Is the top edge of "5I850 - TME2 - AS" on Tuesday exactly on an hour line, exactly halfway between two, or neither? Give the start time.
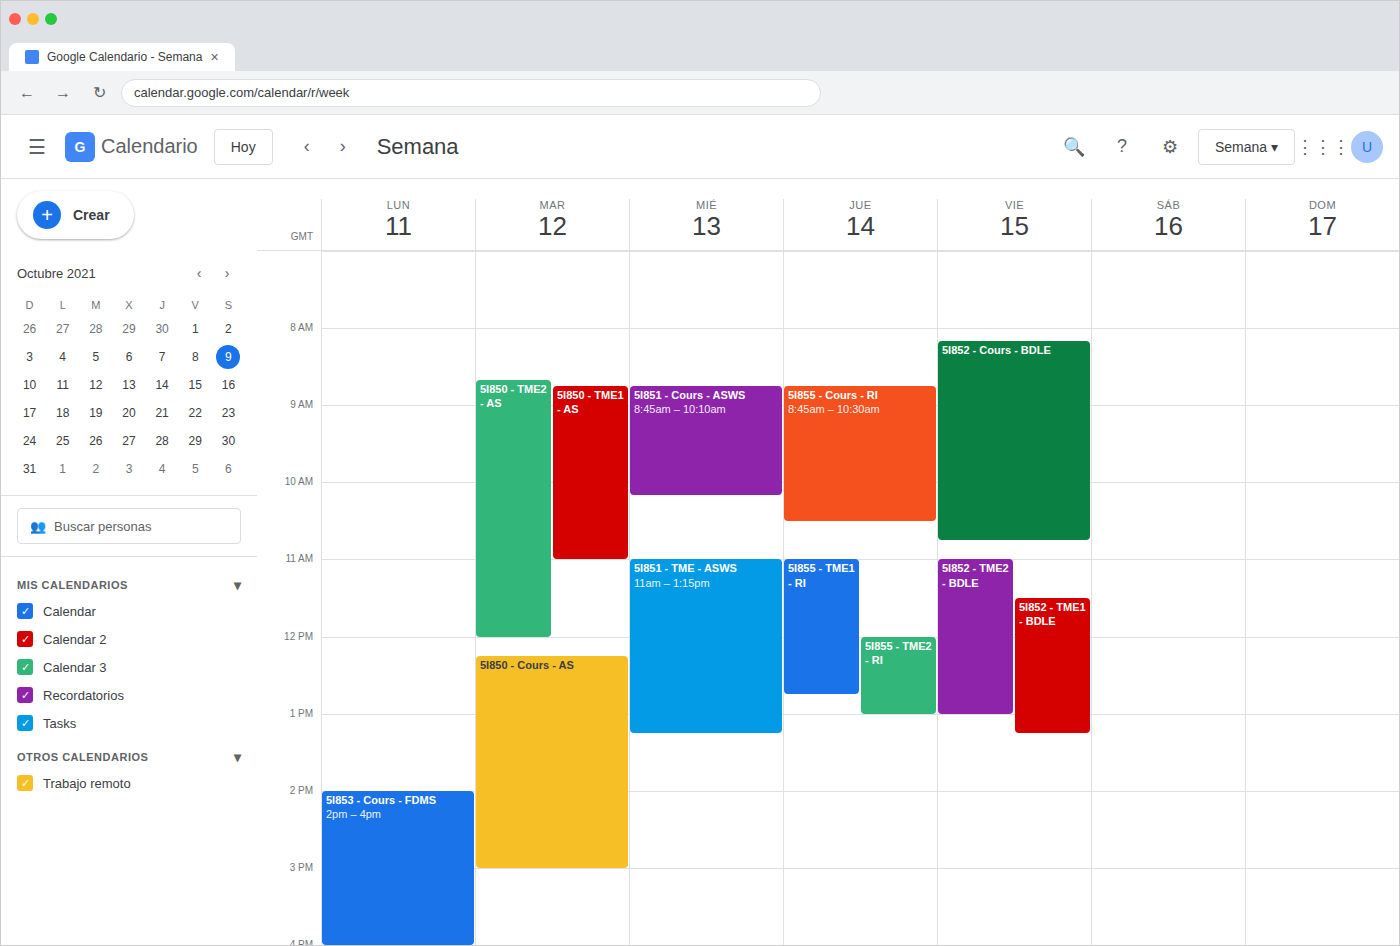
8:40 AM -- neither: 40 minutes below the 8 AM line and 20 minutes above the 9 AM line.